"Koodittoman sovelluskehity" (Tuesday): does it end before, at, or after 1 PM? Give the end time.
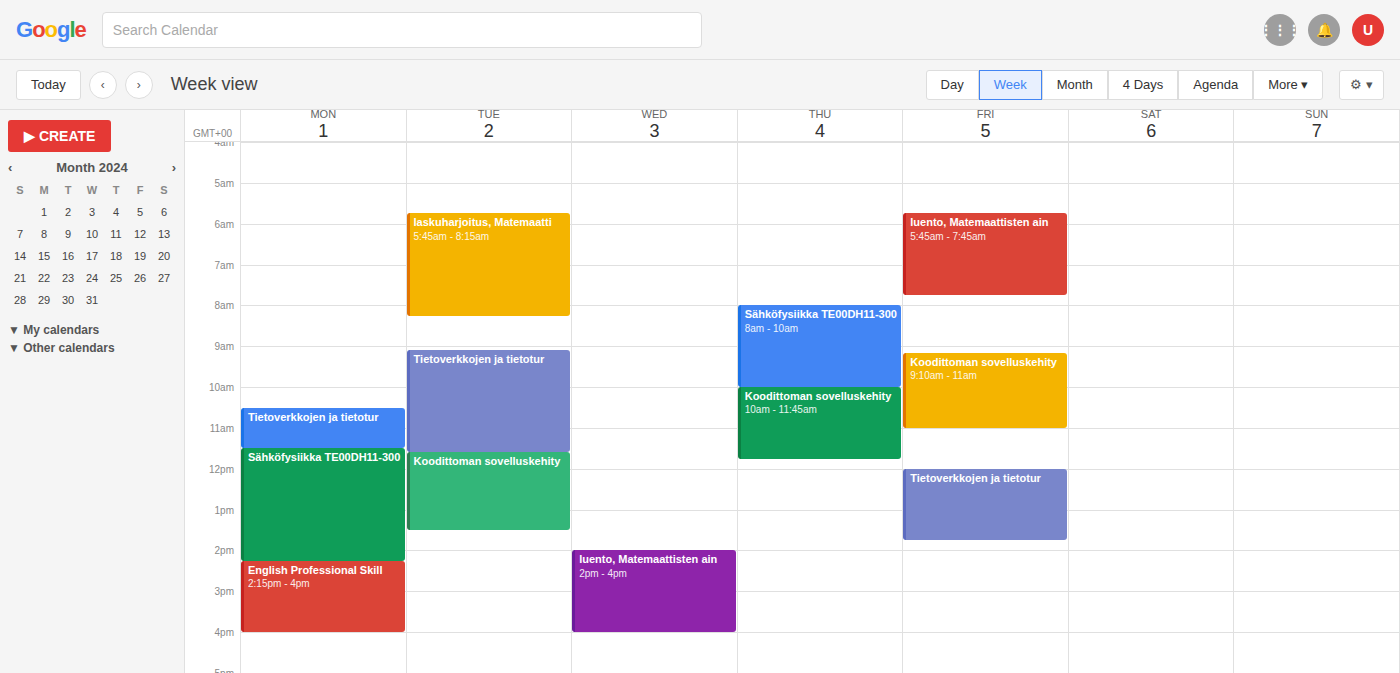
1:30 PM -- after 1 PM, 30 minutes below the 1 PM line.